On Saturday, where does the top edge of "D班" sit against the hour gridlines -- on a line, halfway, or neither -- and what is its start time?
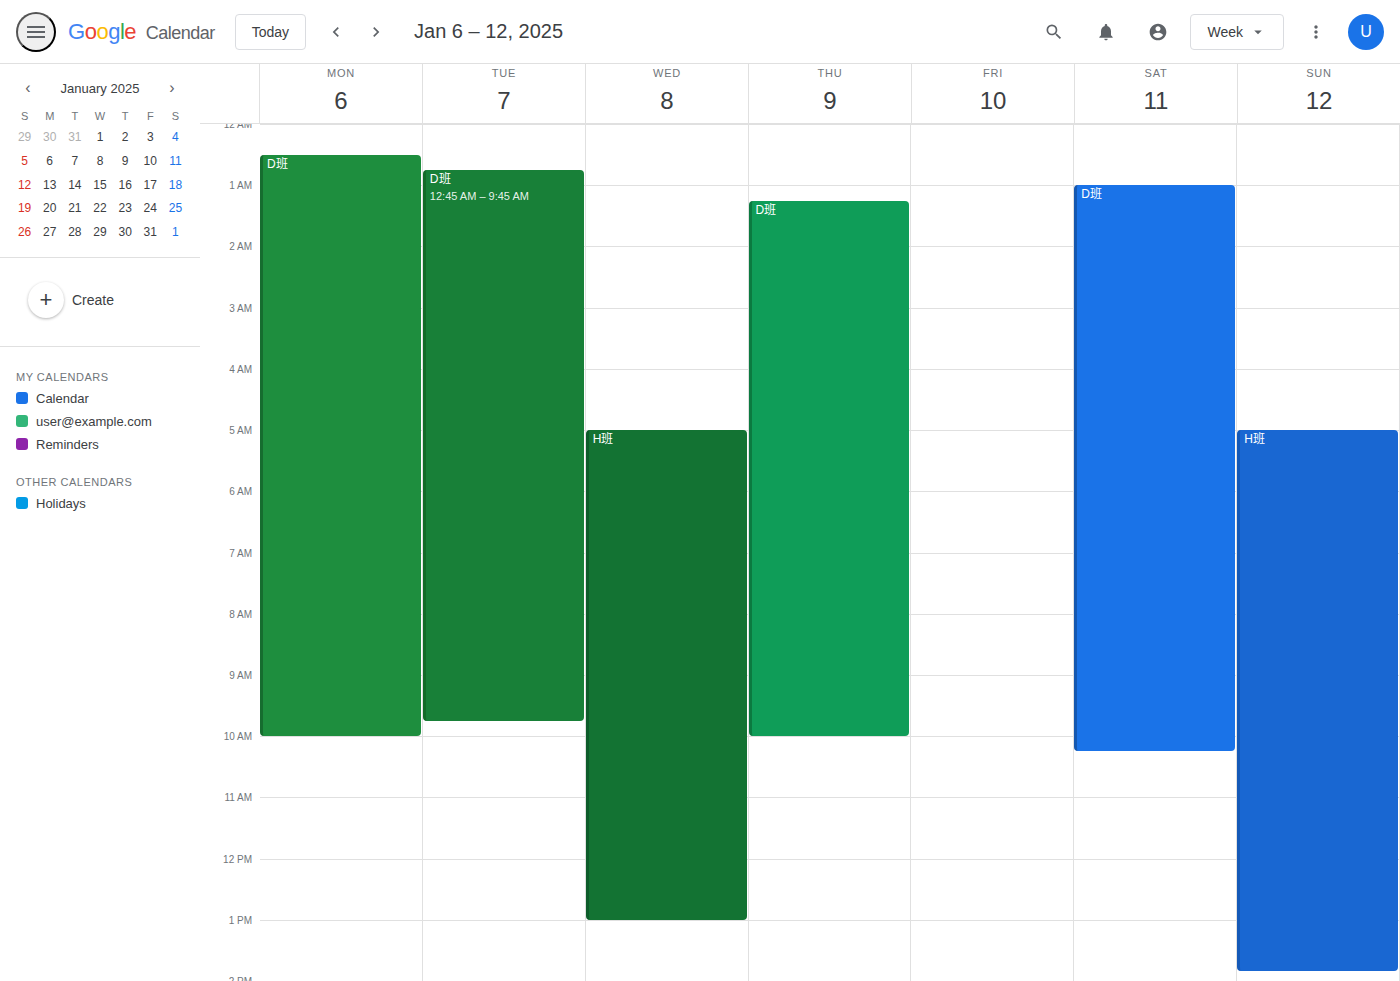
1:00 AM -- exactly on the 1 AM line.